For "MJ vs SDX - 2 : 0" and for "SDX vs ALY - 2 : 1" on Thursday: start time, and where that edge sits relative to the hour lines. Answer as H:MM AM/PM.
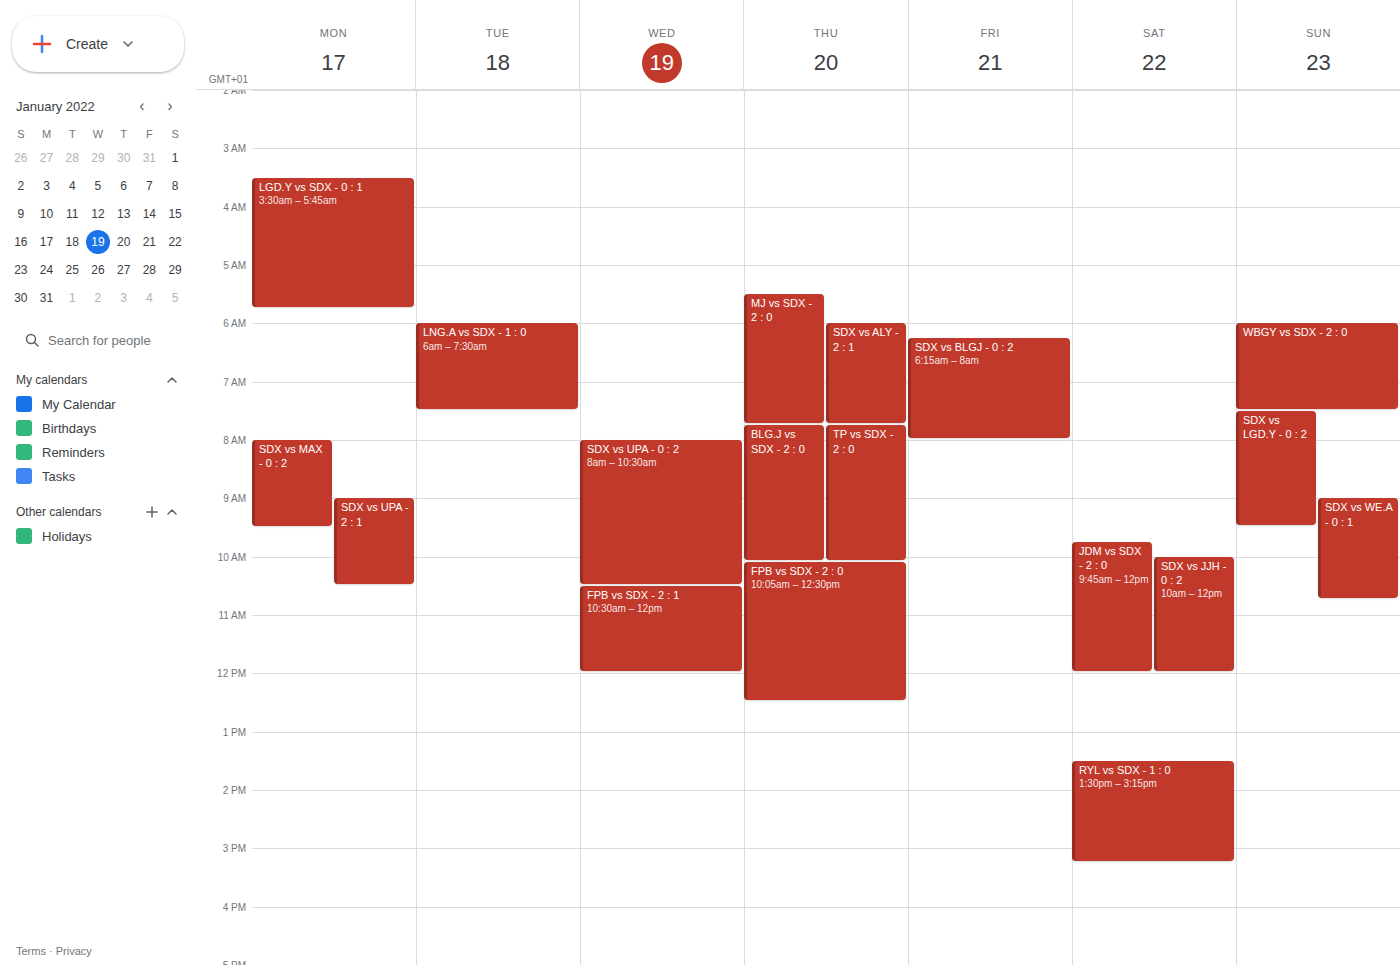
"MJ vs SDX - 2 : 0": 5:30 AM, halfway between the 5 AM and 6 AM lines. "SDX vs ALY - 2 : 1": 6:00 AM, exactly on the 6 AM line.